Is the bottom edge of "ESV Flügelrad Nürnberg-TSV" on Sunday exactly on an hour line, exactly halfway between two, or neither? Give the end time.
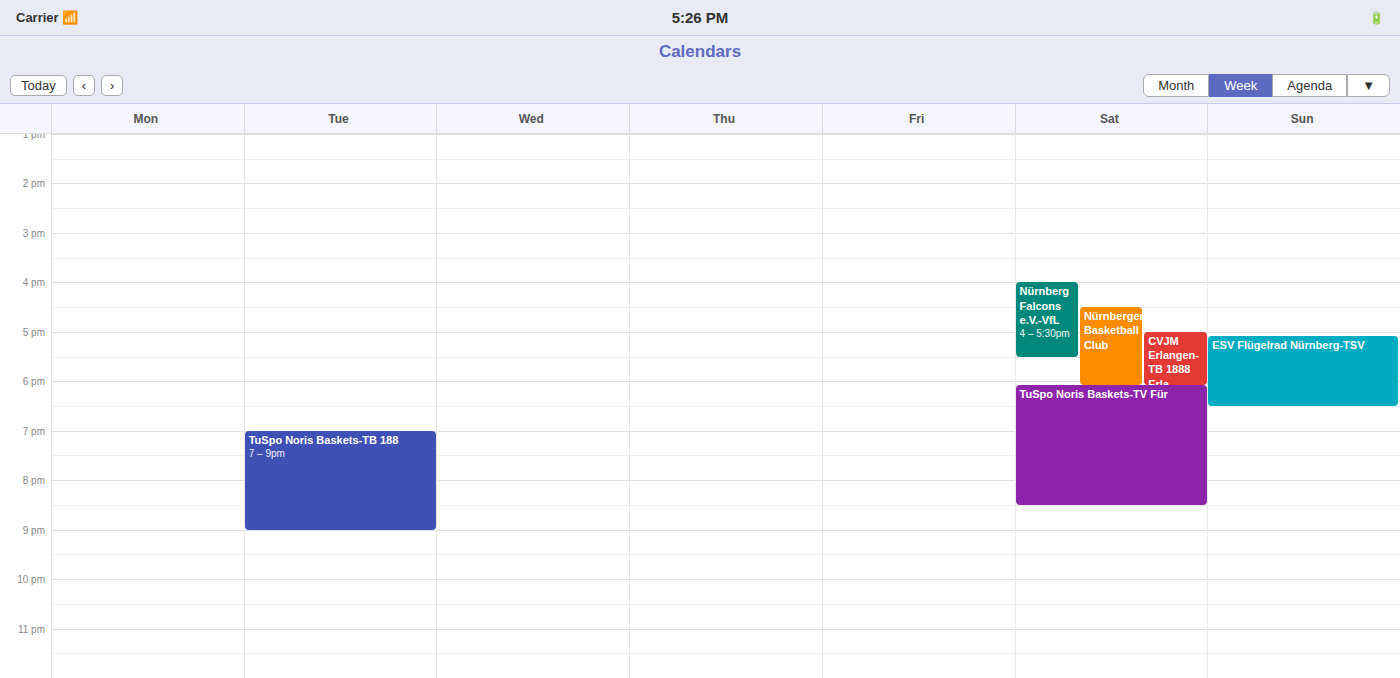
18:30 -- halfway between the 18:00 and 19:00 lines.